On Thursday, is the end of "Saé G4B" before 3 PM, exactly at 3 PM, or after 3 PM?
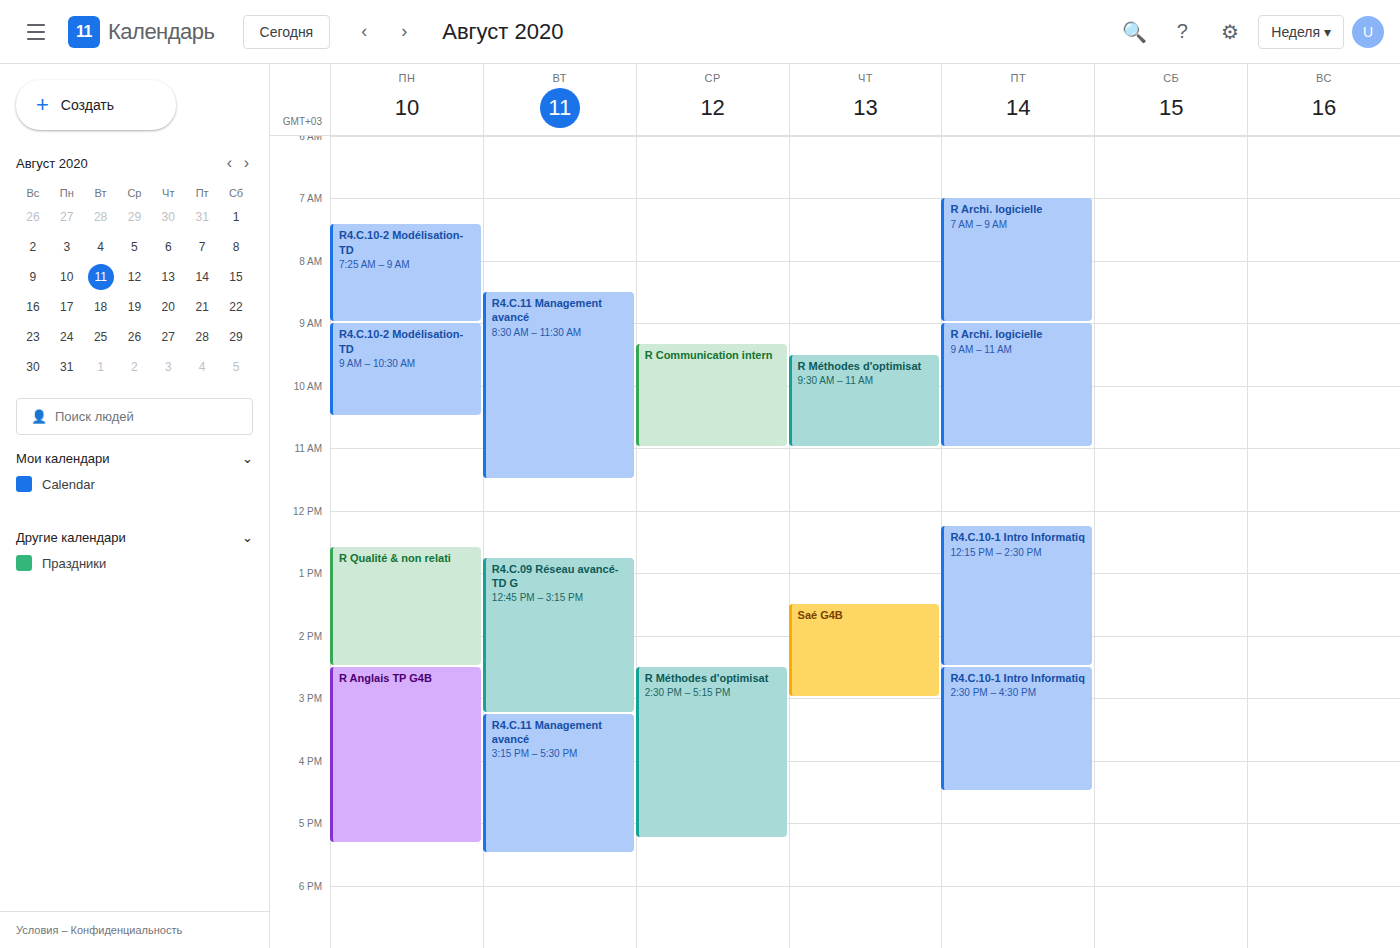
3:00 PM -- exactly at 3 PM, on the 3 PM line.